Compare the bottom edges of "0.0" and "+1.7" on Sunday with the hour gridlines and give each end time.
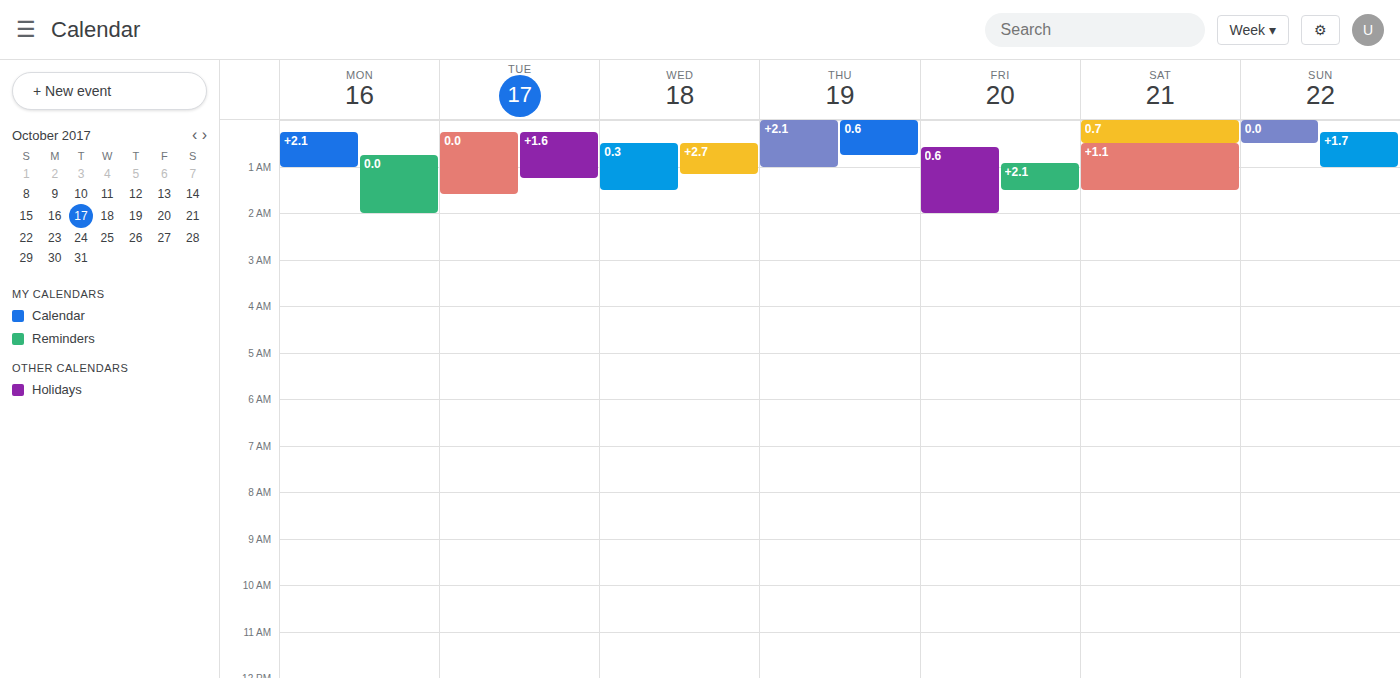
"0.0": 12:30 AM, halfway between the 12 AM and 1 AM lines. "+1.7": 1:00 AM, exactly on the 1 AM line.